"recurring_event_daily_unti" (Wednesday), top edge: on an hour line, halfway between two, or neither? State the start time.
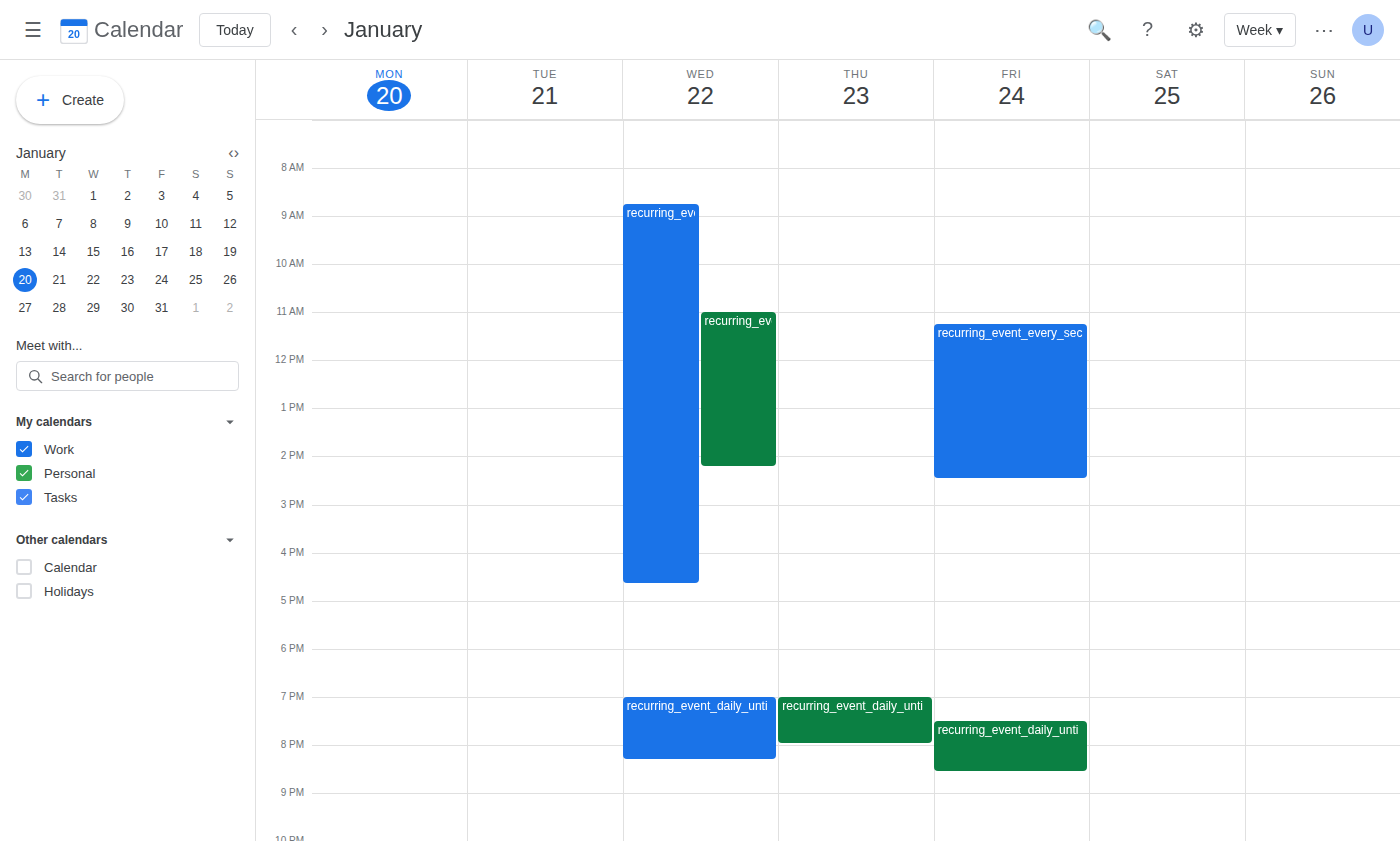
7:00 PM -- exactly on the 7 PM line.